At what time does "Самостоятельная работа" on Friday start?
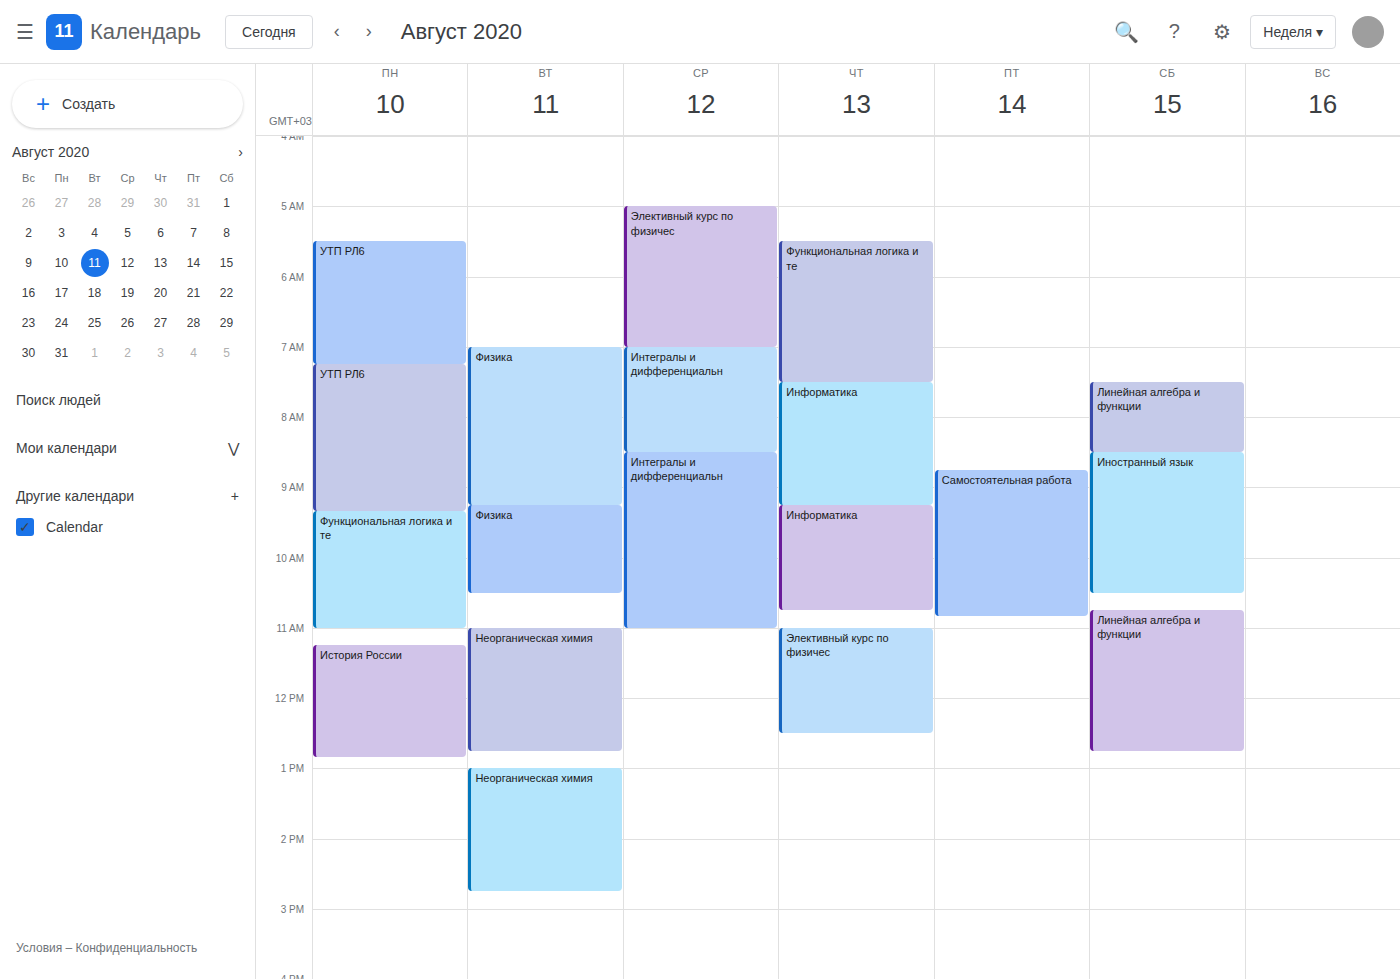
8:45 AM